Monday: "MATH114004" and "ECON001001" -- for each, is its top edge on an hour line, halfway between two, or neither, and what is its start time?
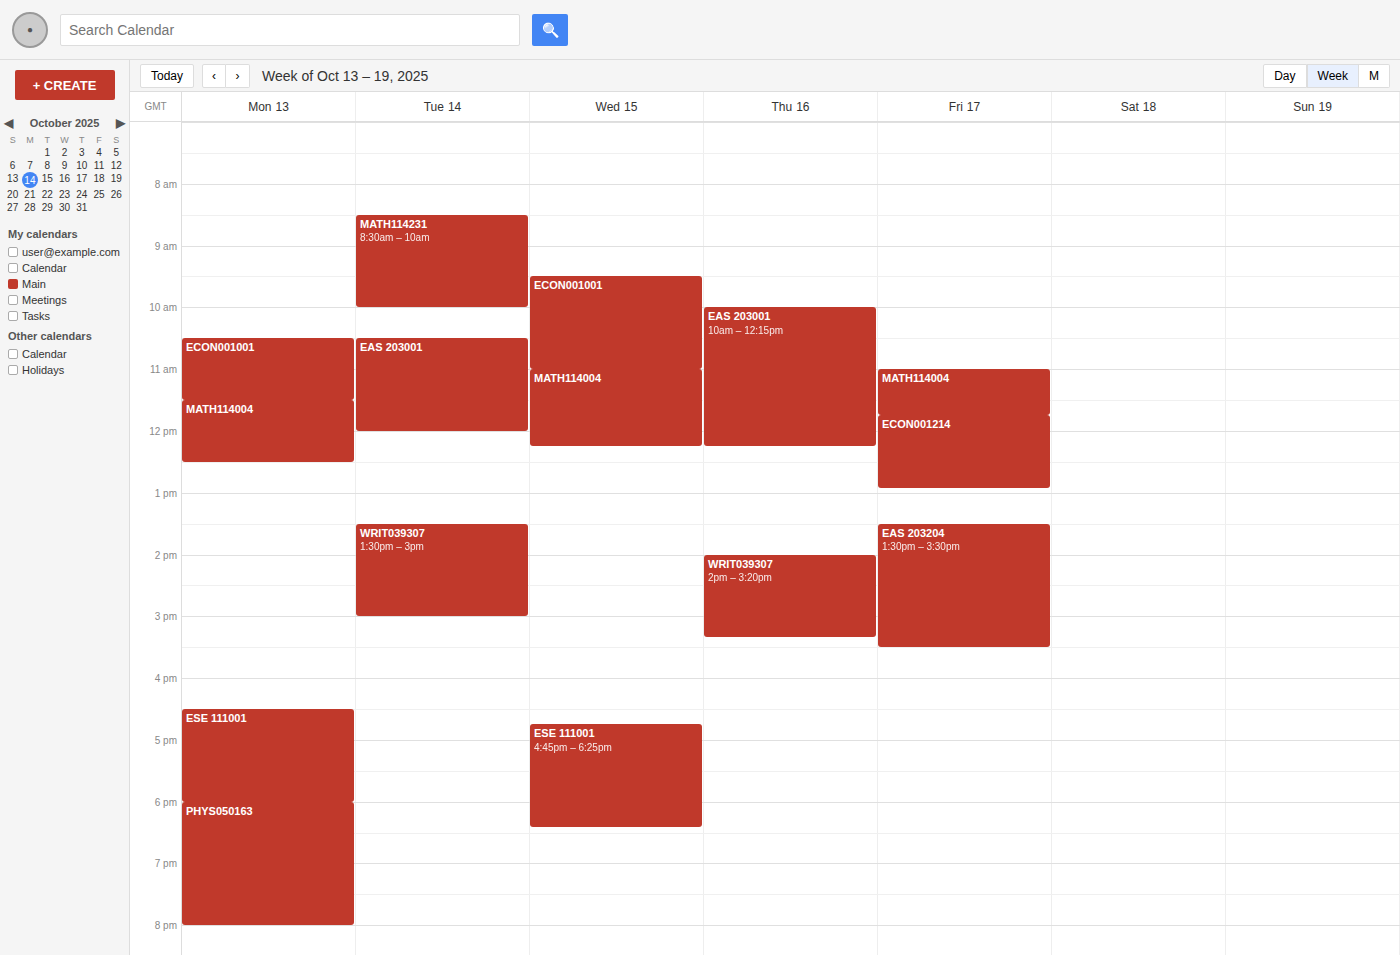
"MATH114004": 11:30 AM, halfway between the 11 AM and 12 PM lines. "ECON001001": 10:30 AM, halfway between the 10 AM and 11 AM lines.